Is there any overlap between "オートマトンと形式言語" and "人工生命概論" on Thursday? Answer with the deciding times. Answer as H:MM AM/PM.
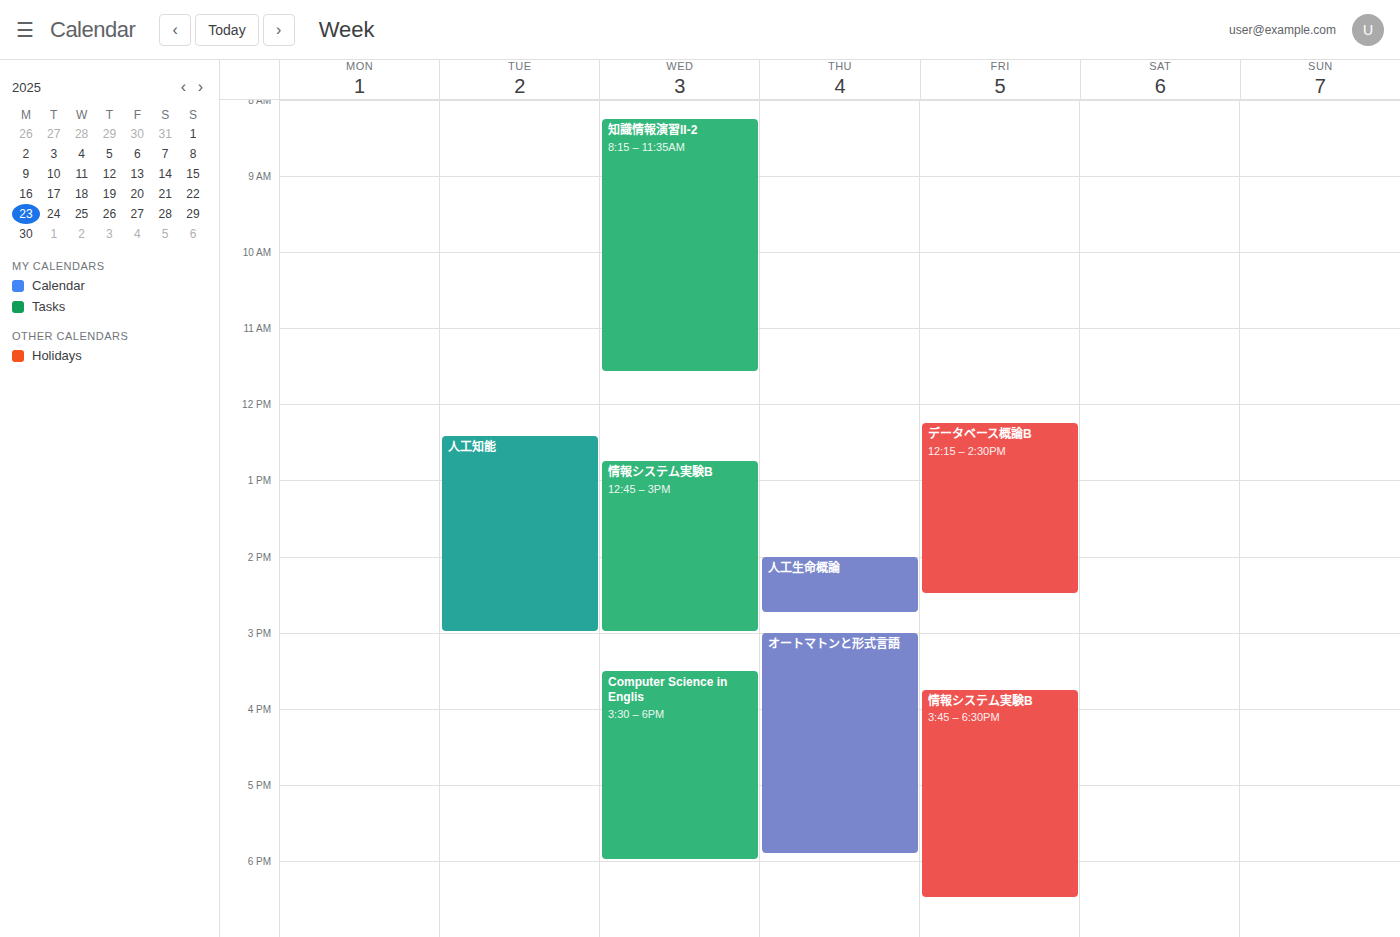
"人工生命概論" ends at 2:45 PM and "オートマトンと形式言語" starts at 3:00 PM -- no overlap.